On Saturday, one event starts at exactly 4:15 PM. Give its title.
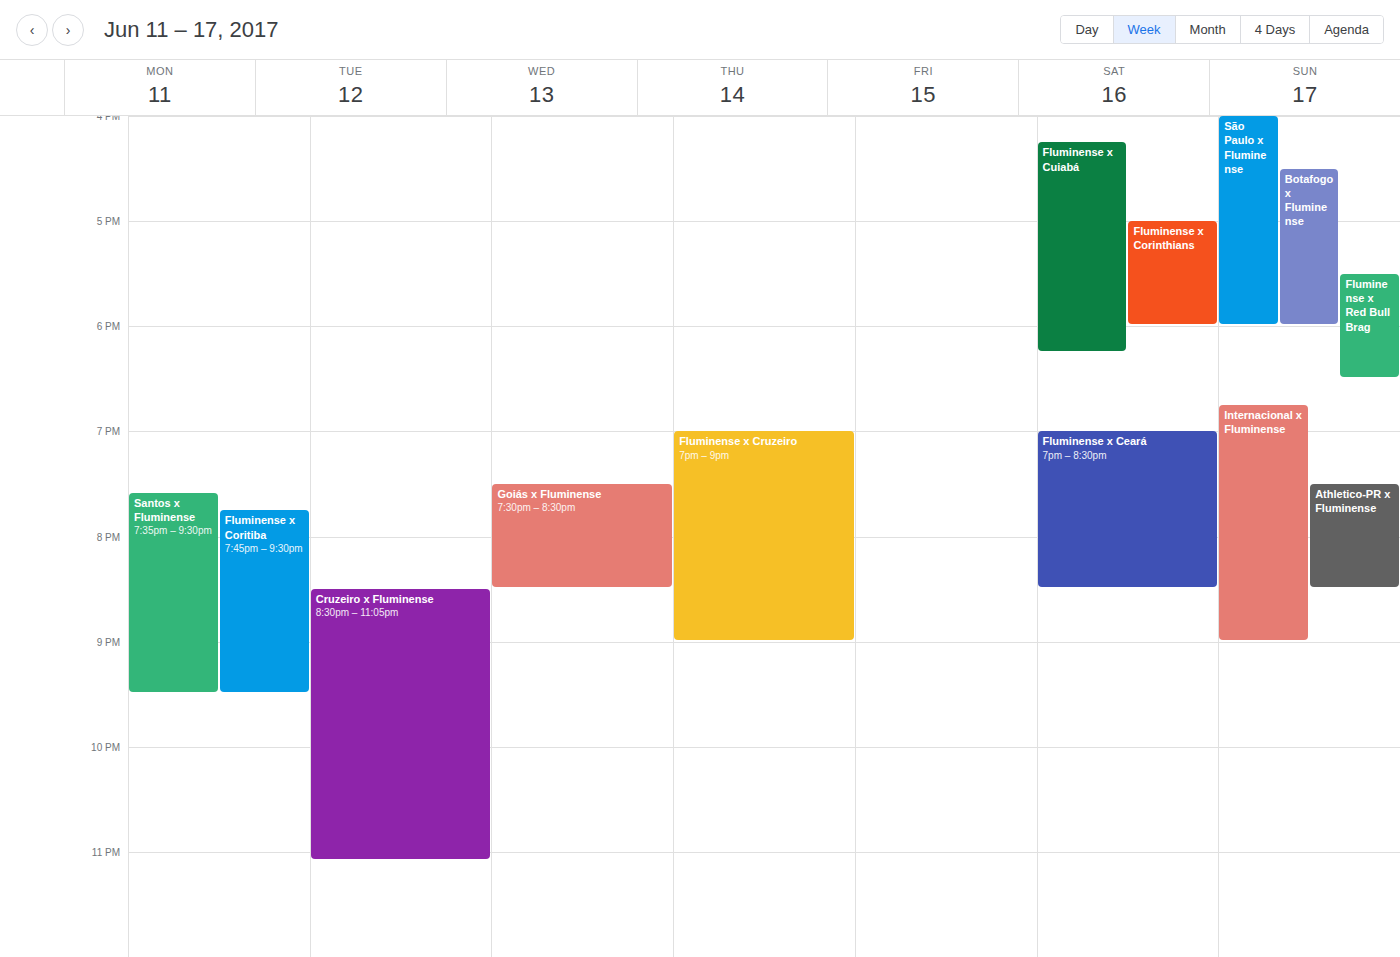
"Fluminense x Cuiabá"